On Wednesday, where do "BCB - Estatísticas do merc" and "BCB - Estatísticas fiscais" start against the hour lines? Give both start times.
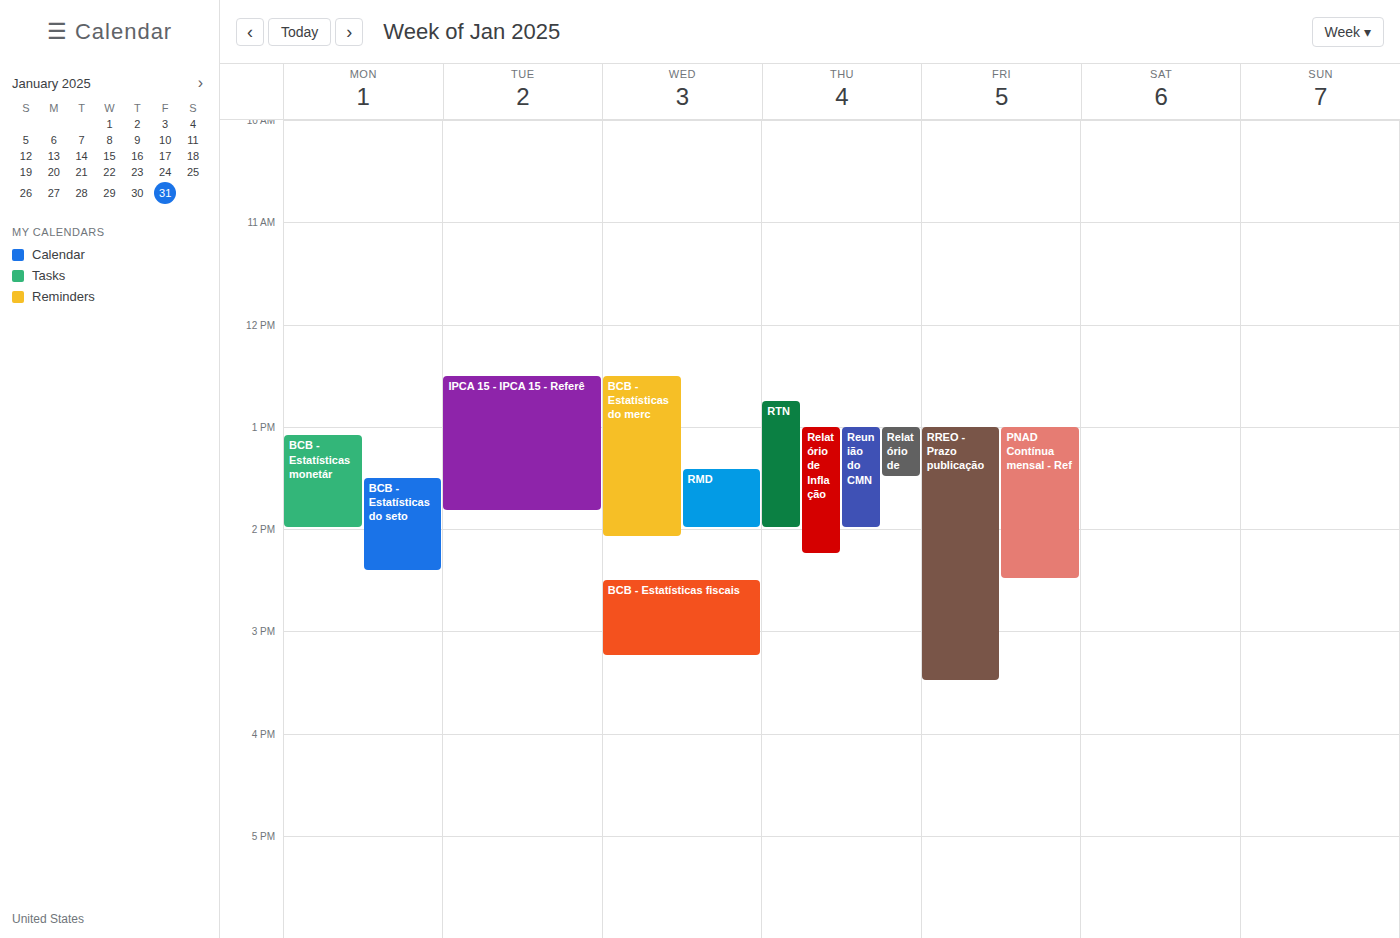
"BCB - Estatísticas do merc": 12:30 PM, halfway between the 12 PM and 1 PM lines. "BCB - Estatísticas fiscais": 2:30 PM, halfway between the 2 PM and 3 PM lines.